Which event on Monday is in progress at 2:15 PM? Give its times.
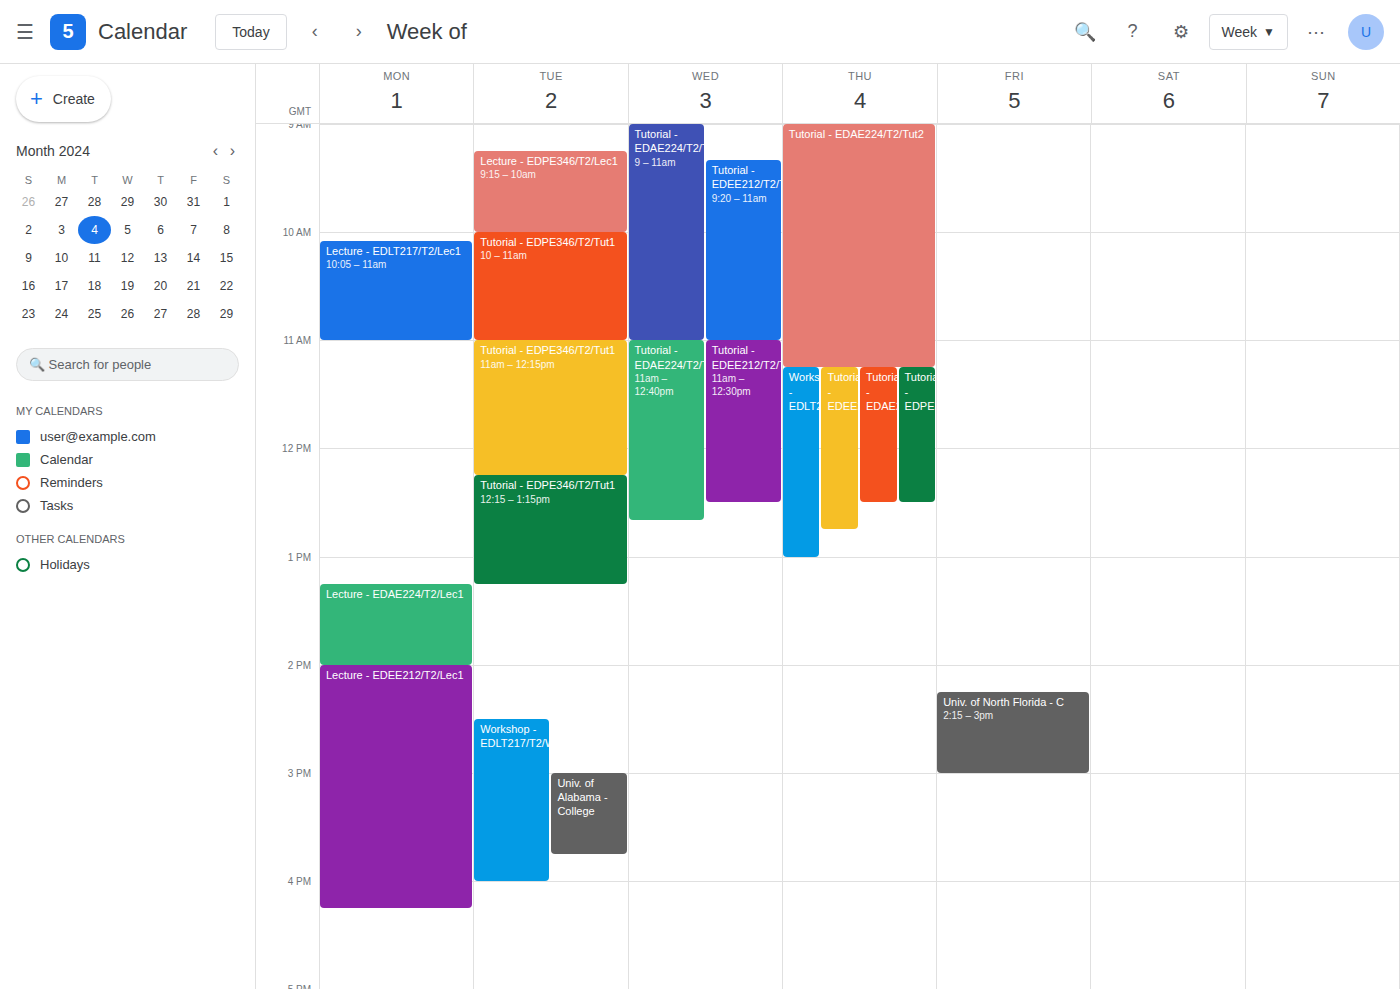
"Lecture - EDEE212/T2/Lec1", 2:00 PM to 4:15 PM